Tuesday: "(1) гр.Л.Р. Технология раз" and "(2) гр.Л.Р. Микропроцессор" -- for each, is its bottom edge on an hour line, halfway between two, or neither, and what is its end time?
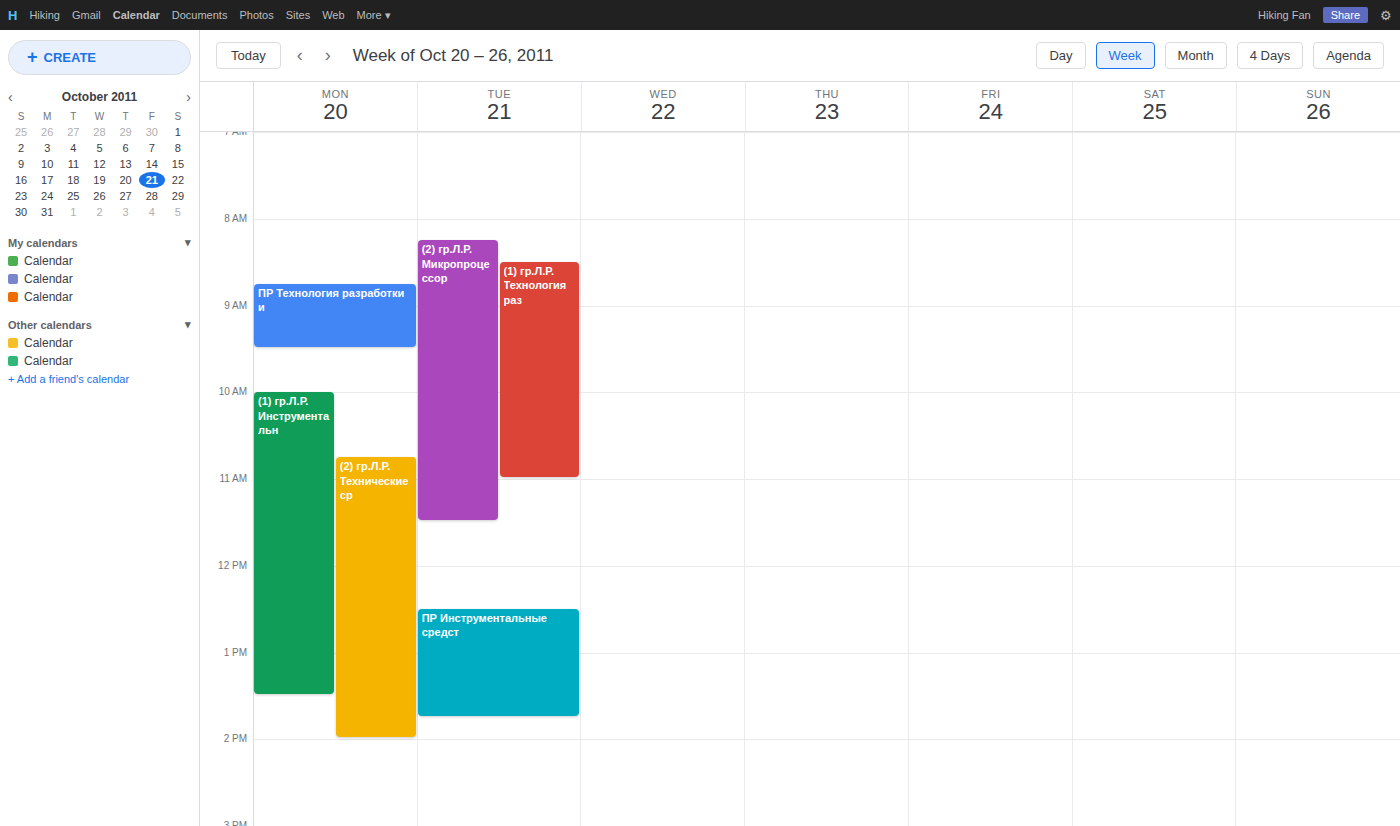
"(1) гр.Л.Р. Технология раз": 11:00 AM, exactly on the 11 AM line. "(2) гр.Л.Р. Микропроцессор": 11:30 AM, halfway between the 11 AM and 12 PM lines.